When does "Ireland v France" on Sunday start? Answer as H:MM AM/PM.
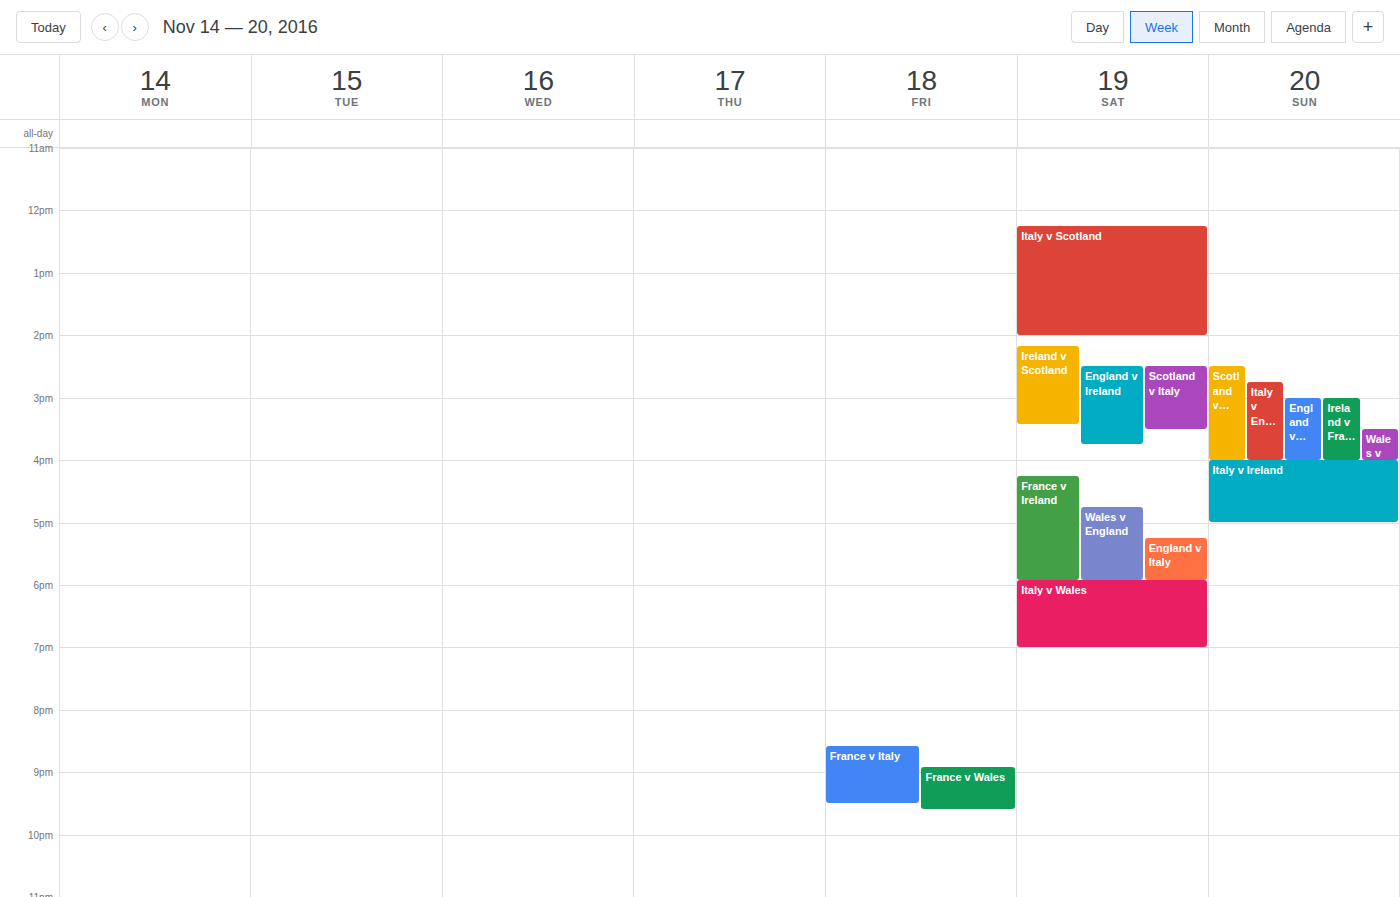
3:00 PM